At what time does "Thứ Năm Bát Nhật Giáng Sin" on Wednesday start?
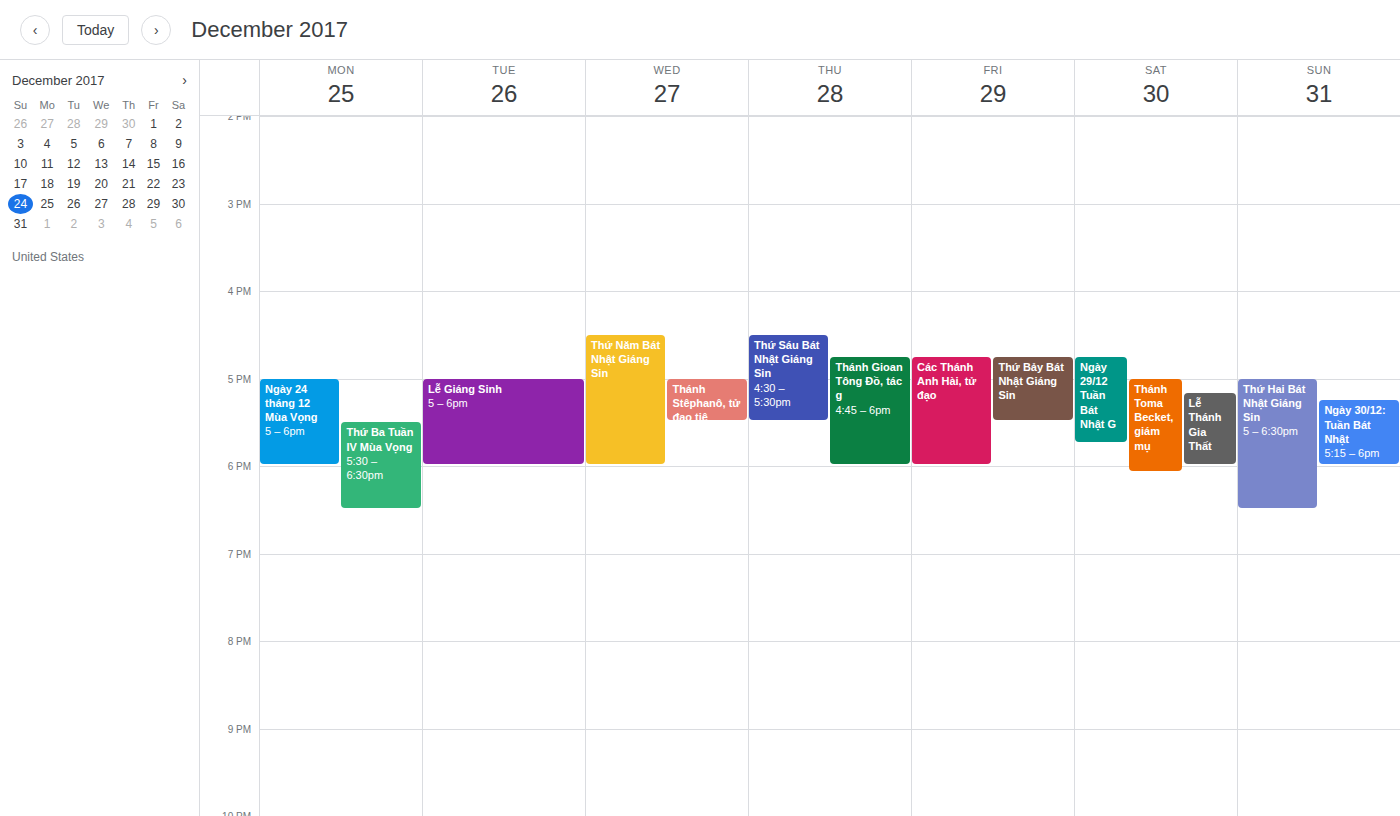
4:30 PM